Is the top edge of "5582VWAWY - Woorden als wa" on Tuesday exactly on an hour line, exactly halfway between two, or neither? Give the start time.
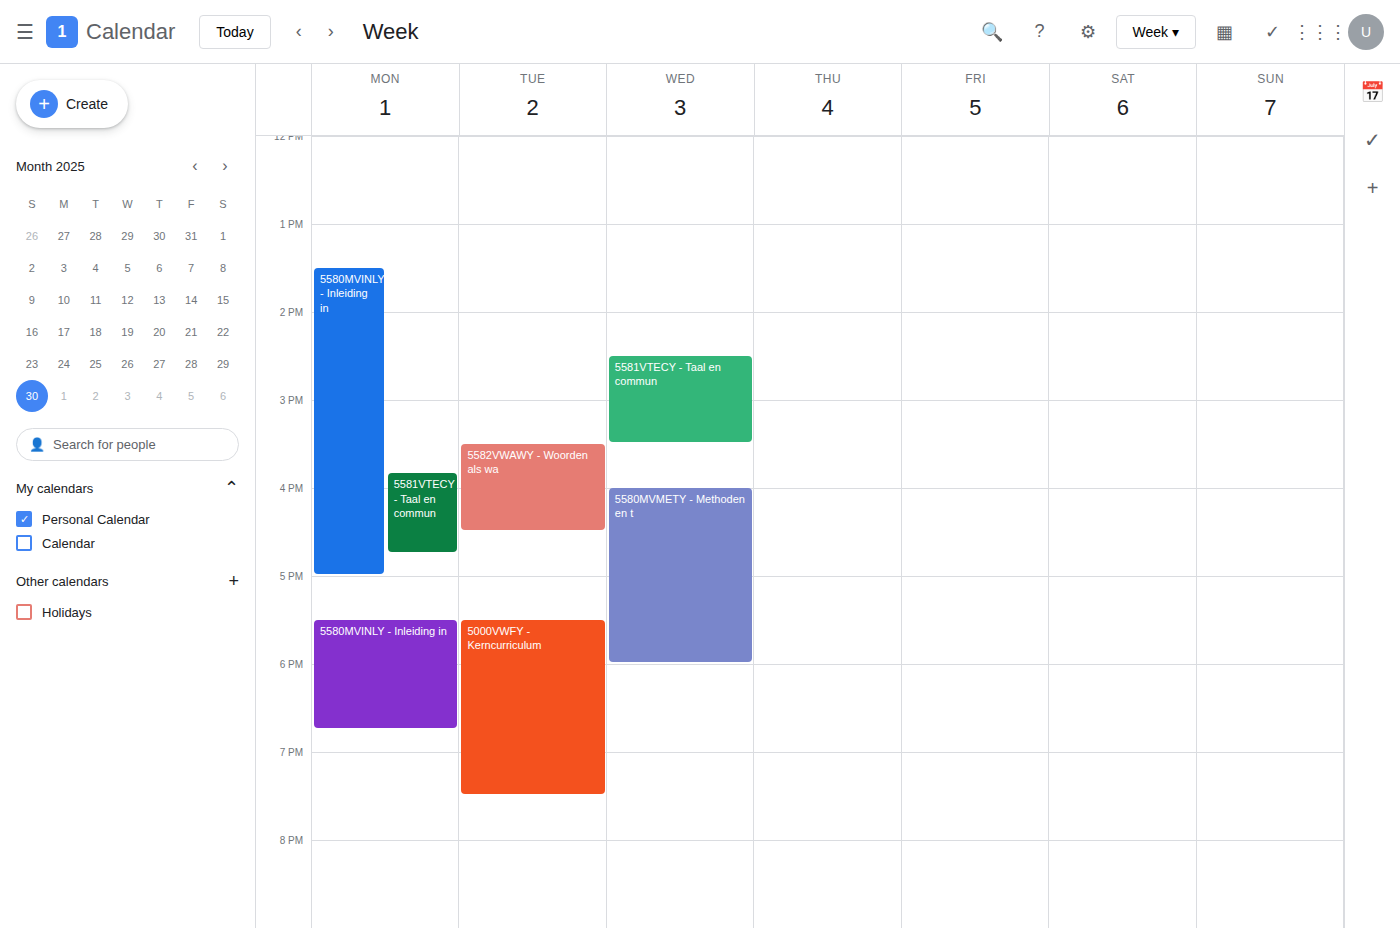
3:30 PM -- halfway between the 3 PM and 4 PM lines.